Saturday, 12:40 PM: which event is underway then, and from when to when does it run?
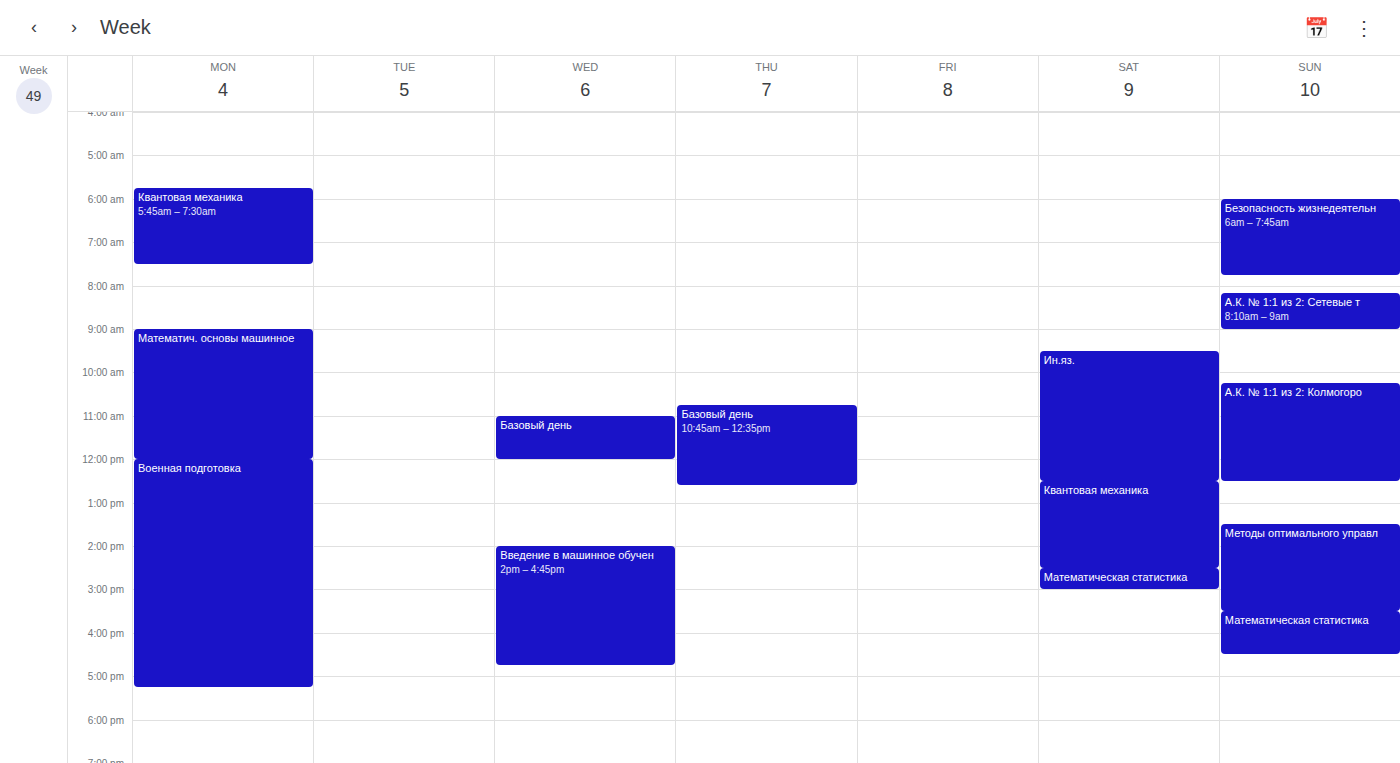
"Квантовая механика", 12:30 PM to 2:30 PM